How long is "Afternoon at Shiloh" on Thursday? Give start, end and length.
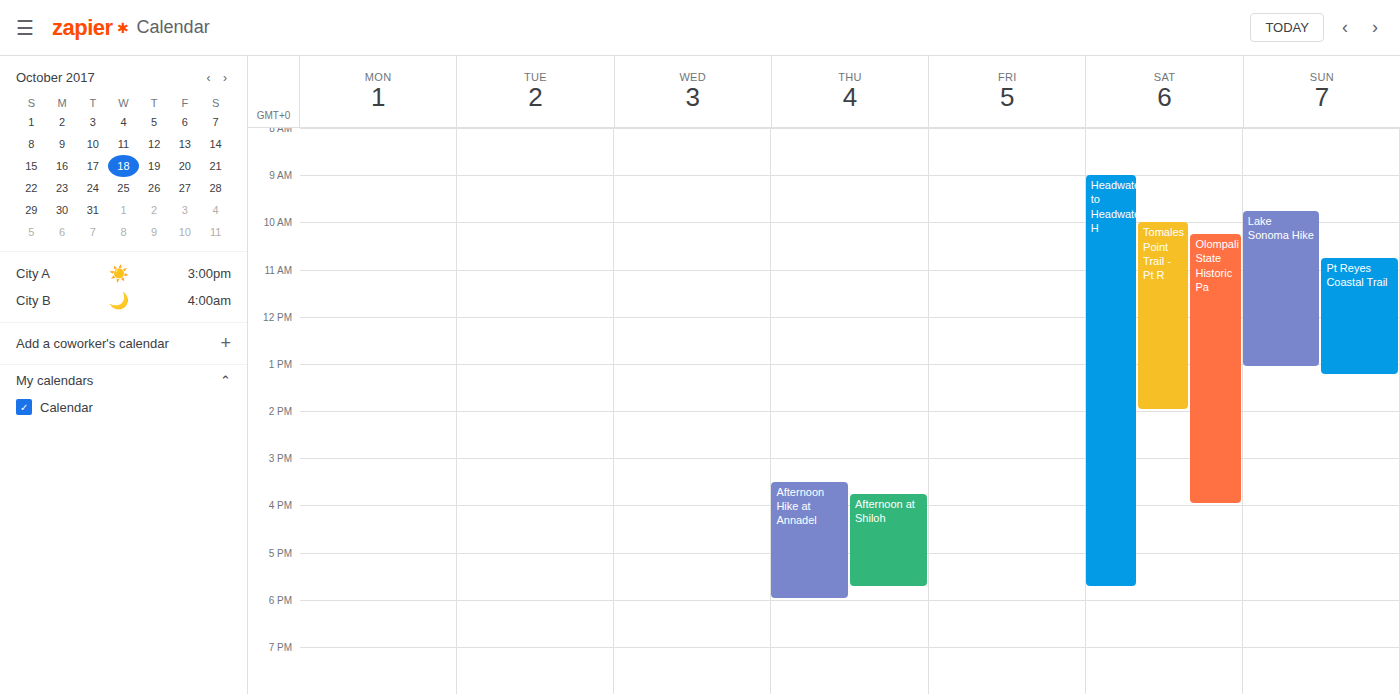
3:45 PM to 5:45 PM, 2 hours